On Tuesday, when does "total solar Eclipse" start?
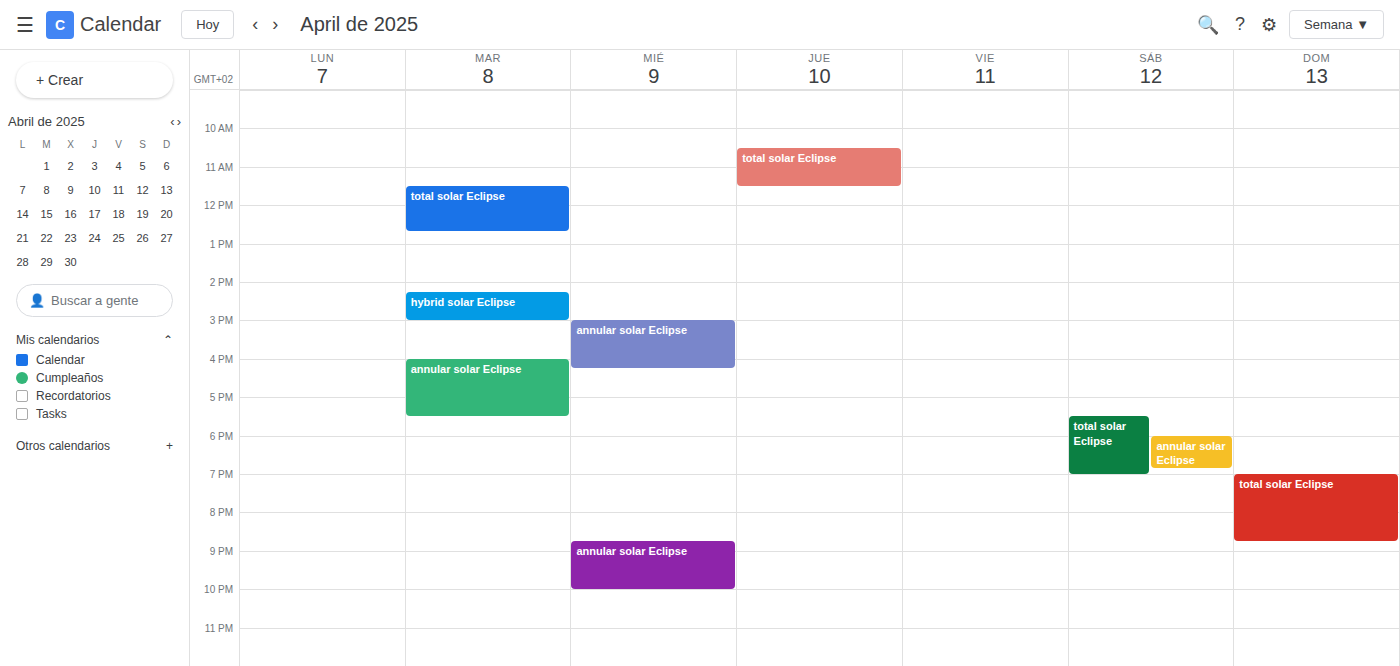
11:30